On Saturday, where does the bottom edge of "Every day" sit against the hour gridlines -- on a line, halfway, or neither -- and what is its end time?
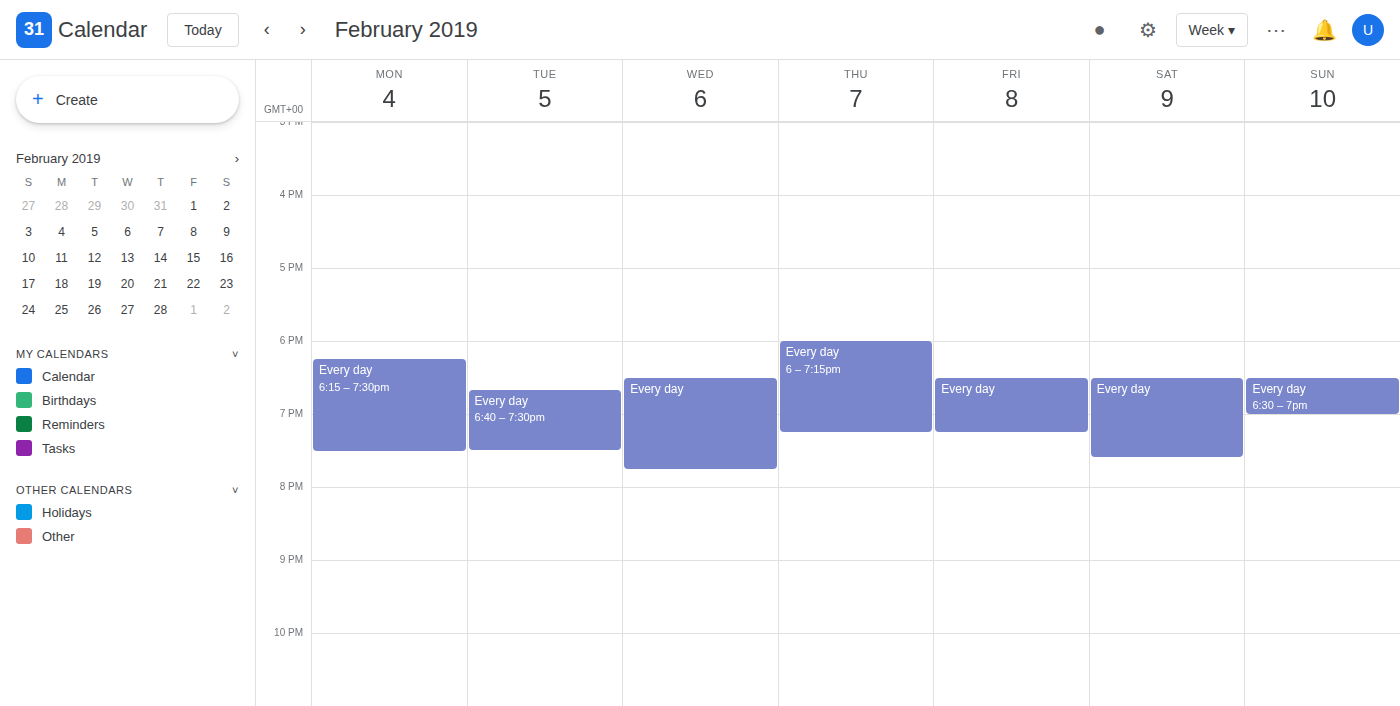
7:35 PM -- neither: 35 minutes below the 7 PM line and 25 minutes above the 8 PM line.